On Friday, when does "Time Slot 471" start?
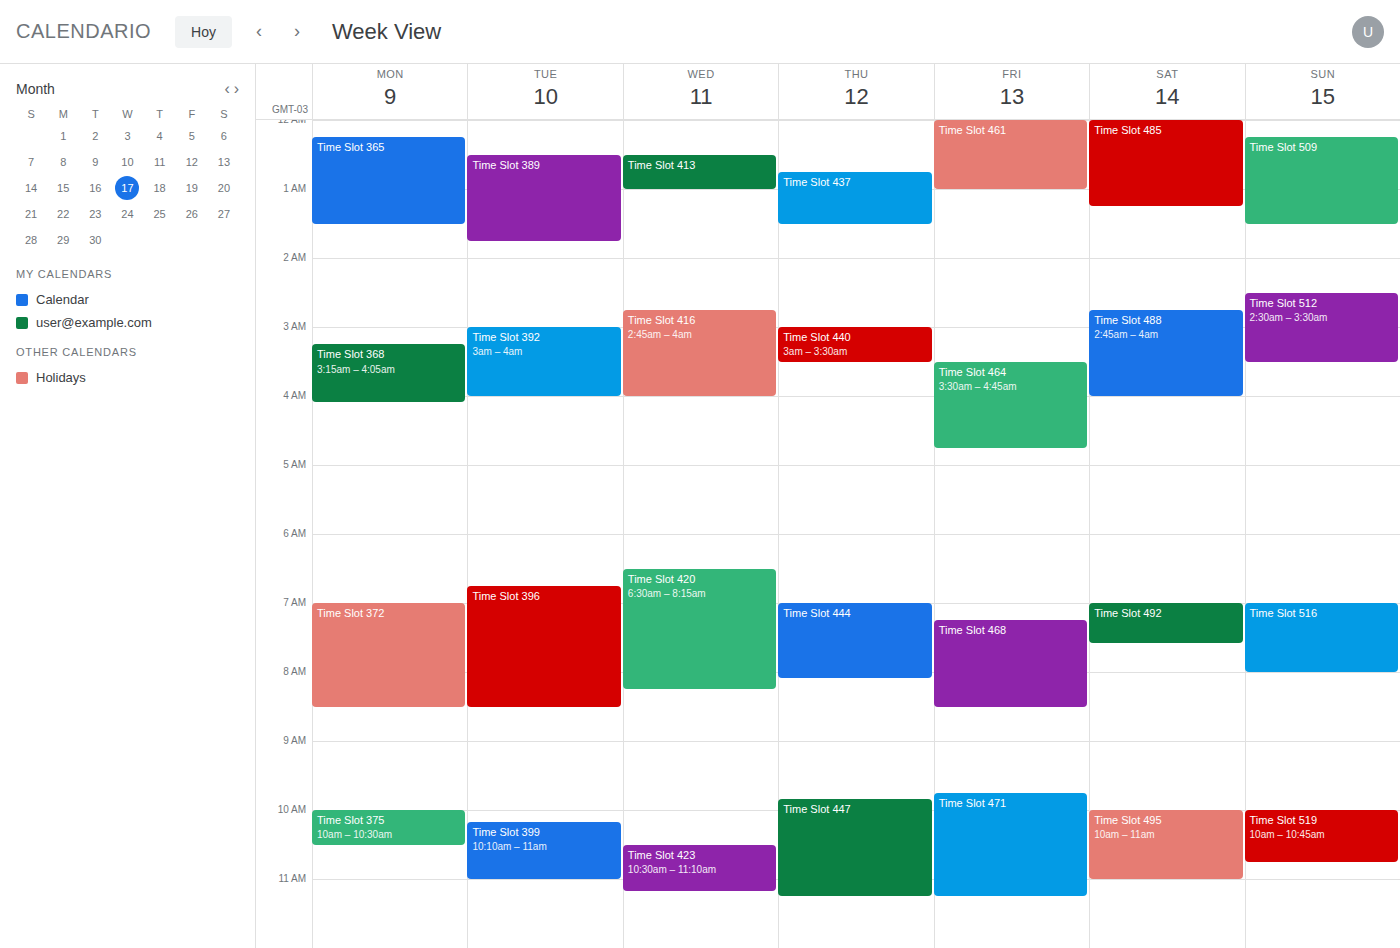
09:45